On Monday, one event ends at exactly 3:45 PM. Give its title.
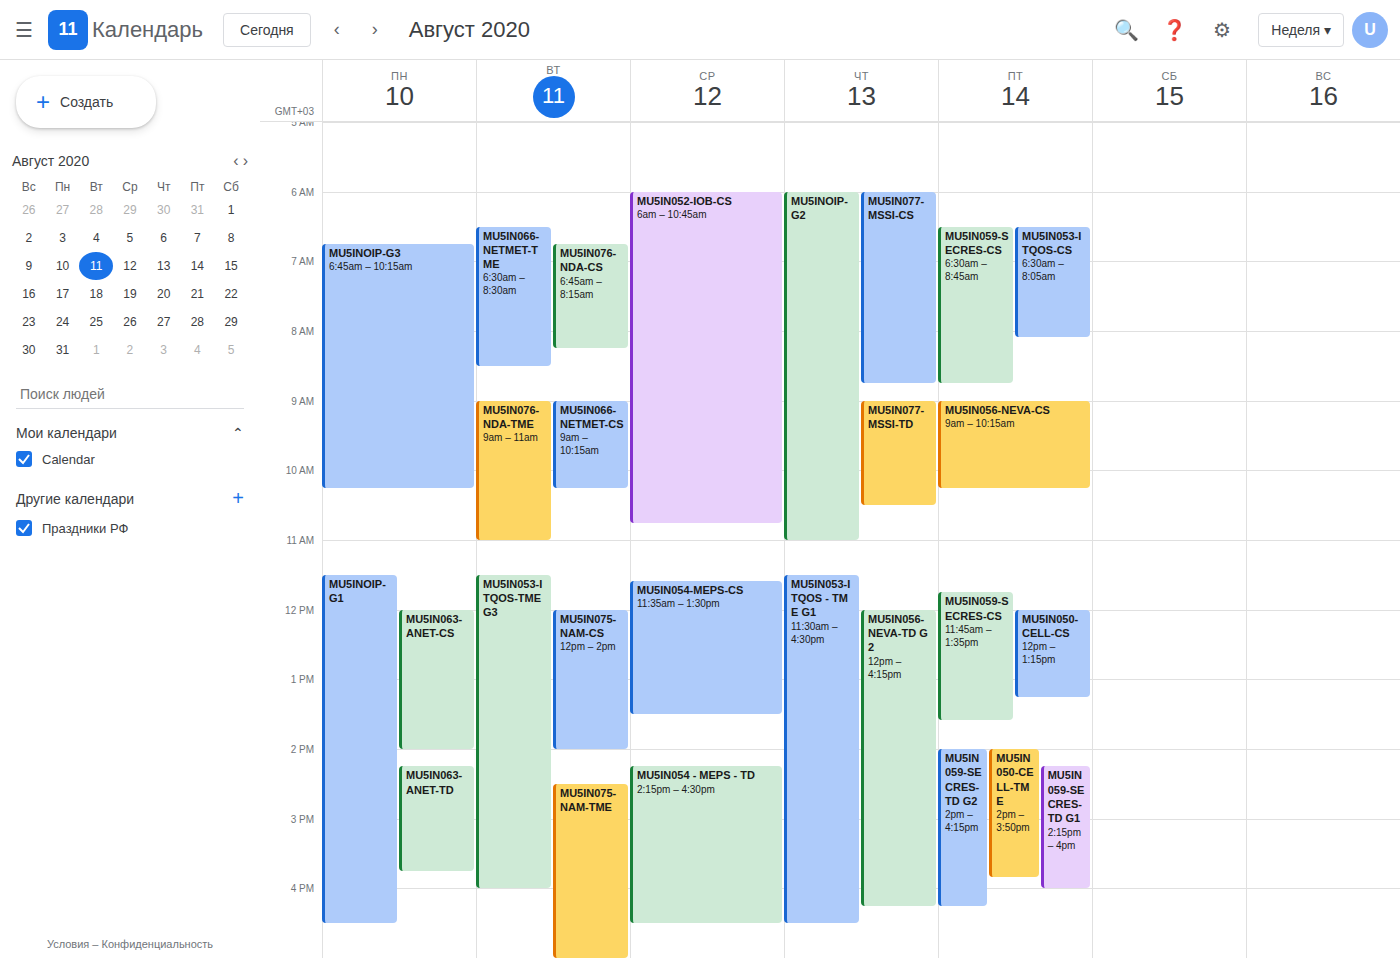
"MU5IN063-ANET-TD"